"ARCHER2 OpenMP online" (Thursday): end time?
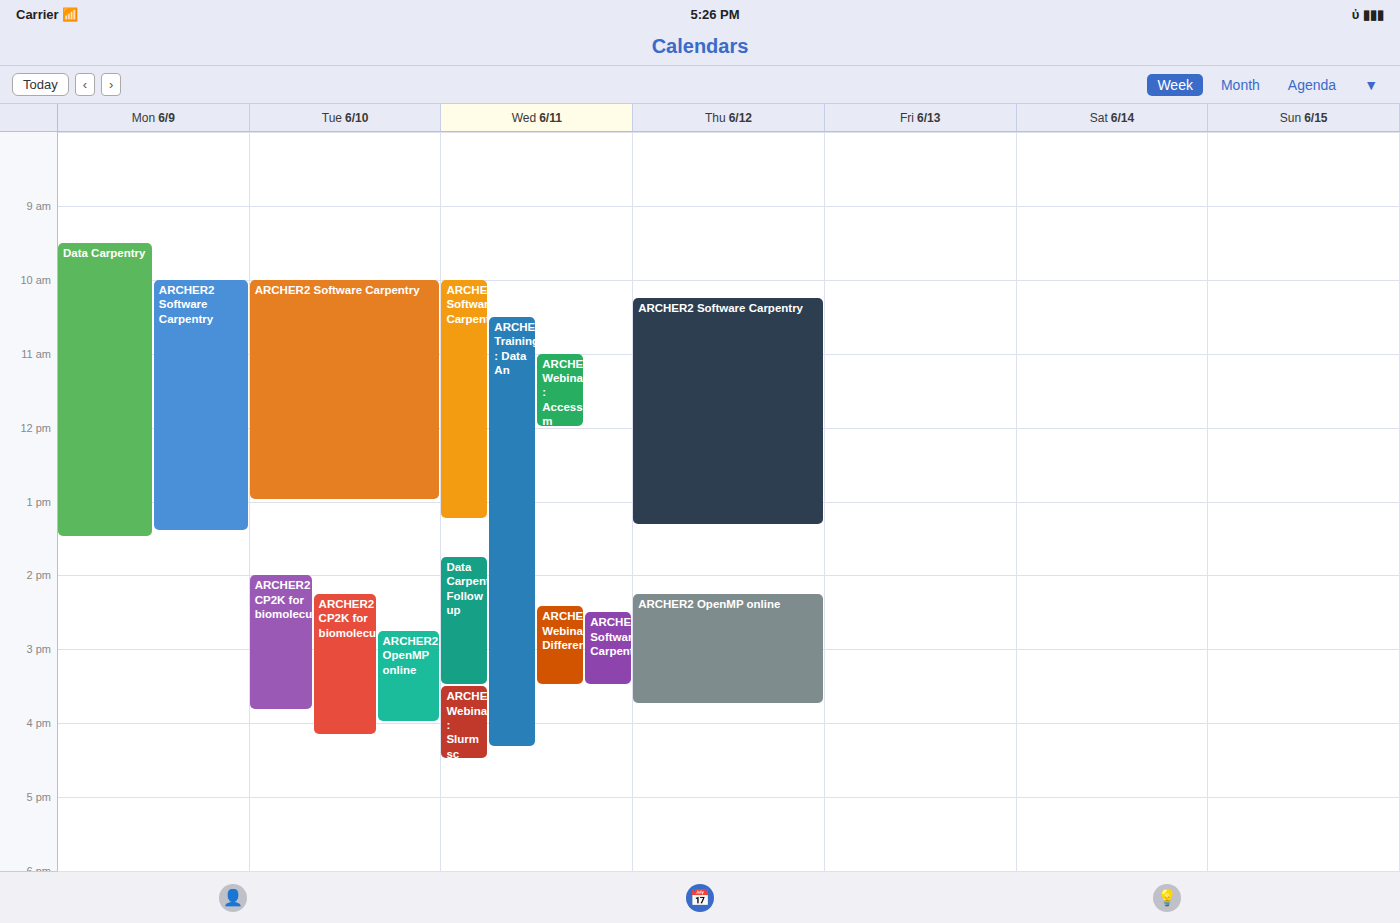
3:45 PM